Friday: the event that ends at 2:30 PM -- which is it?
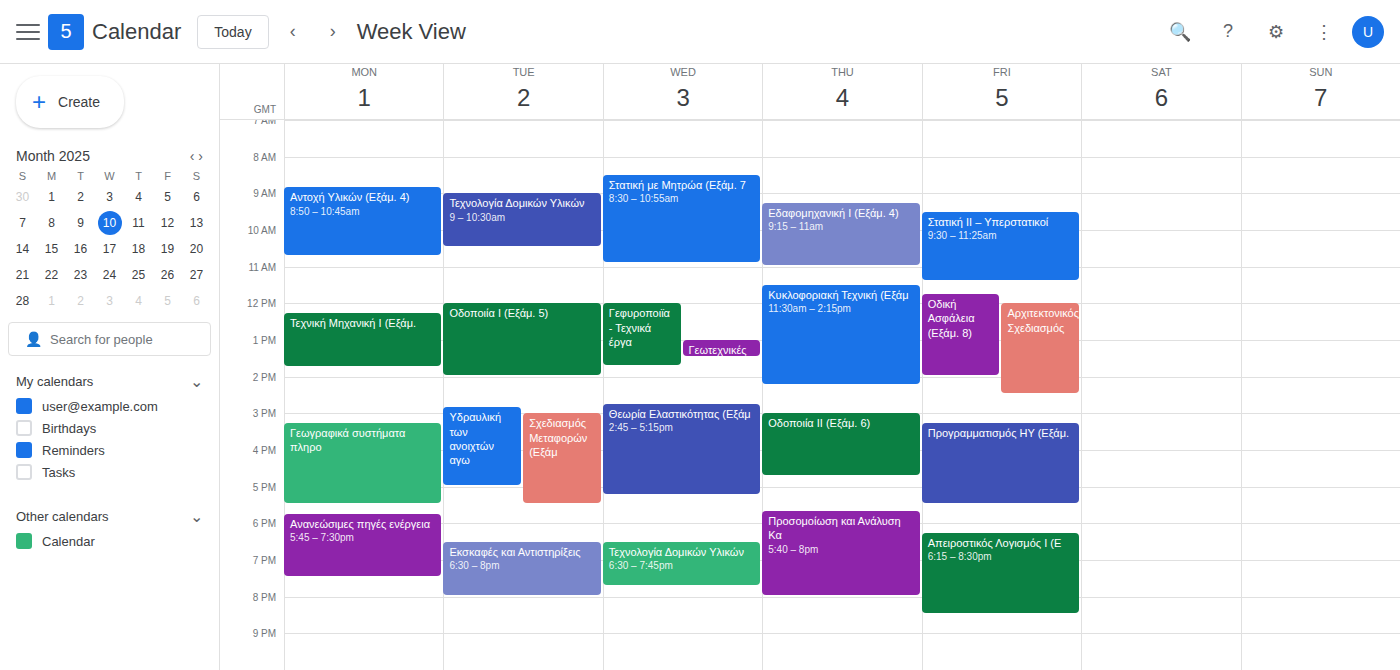
"Αρχιτεκτονικός Σχεδιασμός"